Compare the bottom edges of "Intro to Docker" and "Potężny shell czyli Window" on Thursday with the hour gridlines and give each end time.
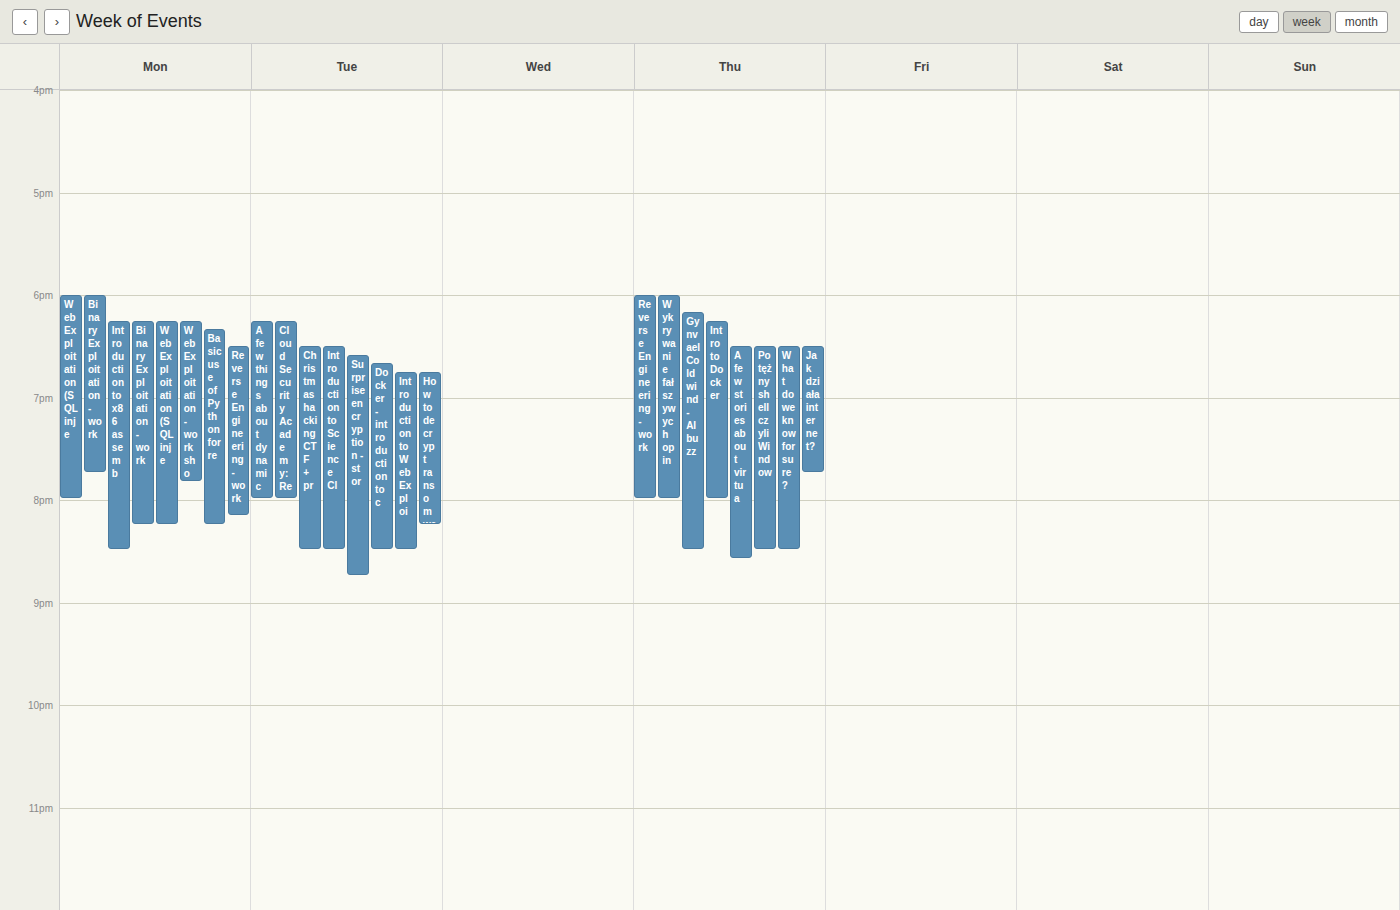
"Intro to Docker": 8:00 PM, exactly on the 8 PM line. "Potężny shell czyli Window": 8:30 PM, halfway between the 8 PM and 9 PM lines.